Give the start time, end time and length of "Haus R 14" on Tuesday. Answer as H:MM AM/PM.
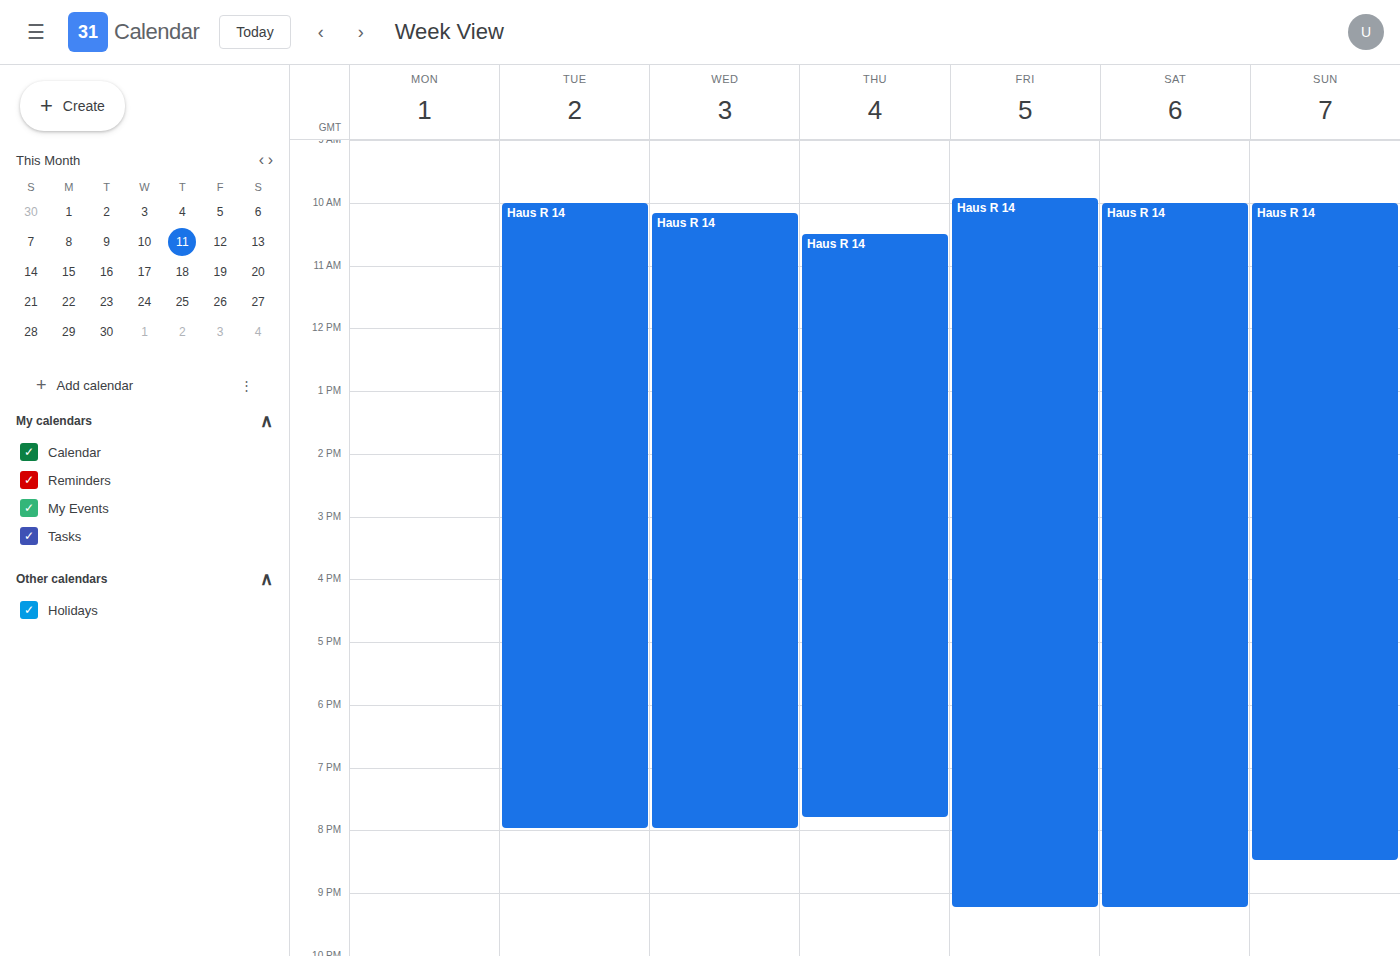
10:00 AM to 8:00 PM, 10 hours